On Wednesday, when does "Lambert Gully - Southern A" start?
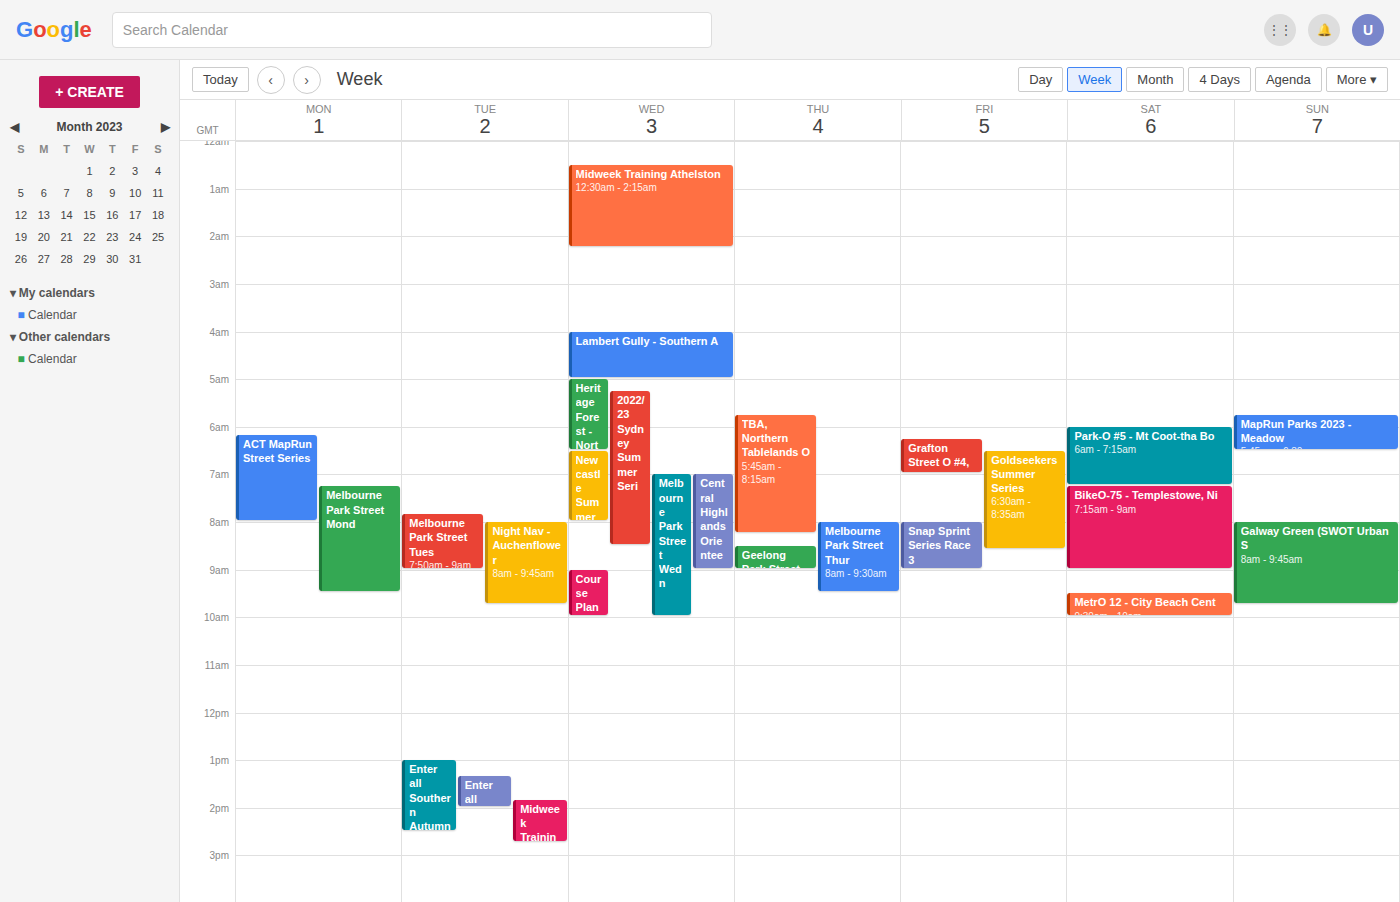
4:00 AM